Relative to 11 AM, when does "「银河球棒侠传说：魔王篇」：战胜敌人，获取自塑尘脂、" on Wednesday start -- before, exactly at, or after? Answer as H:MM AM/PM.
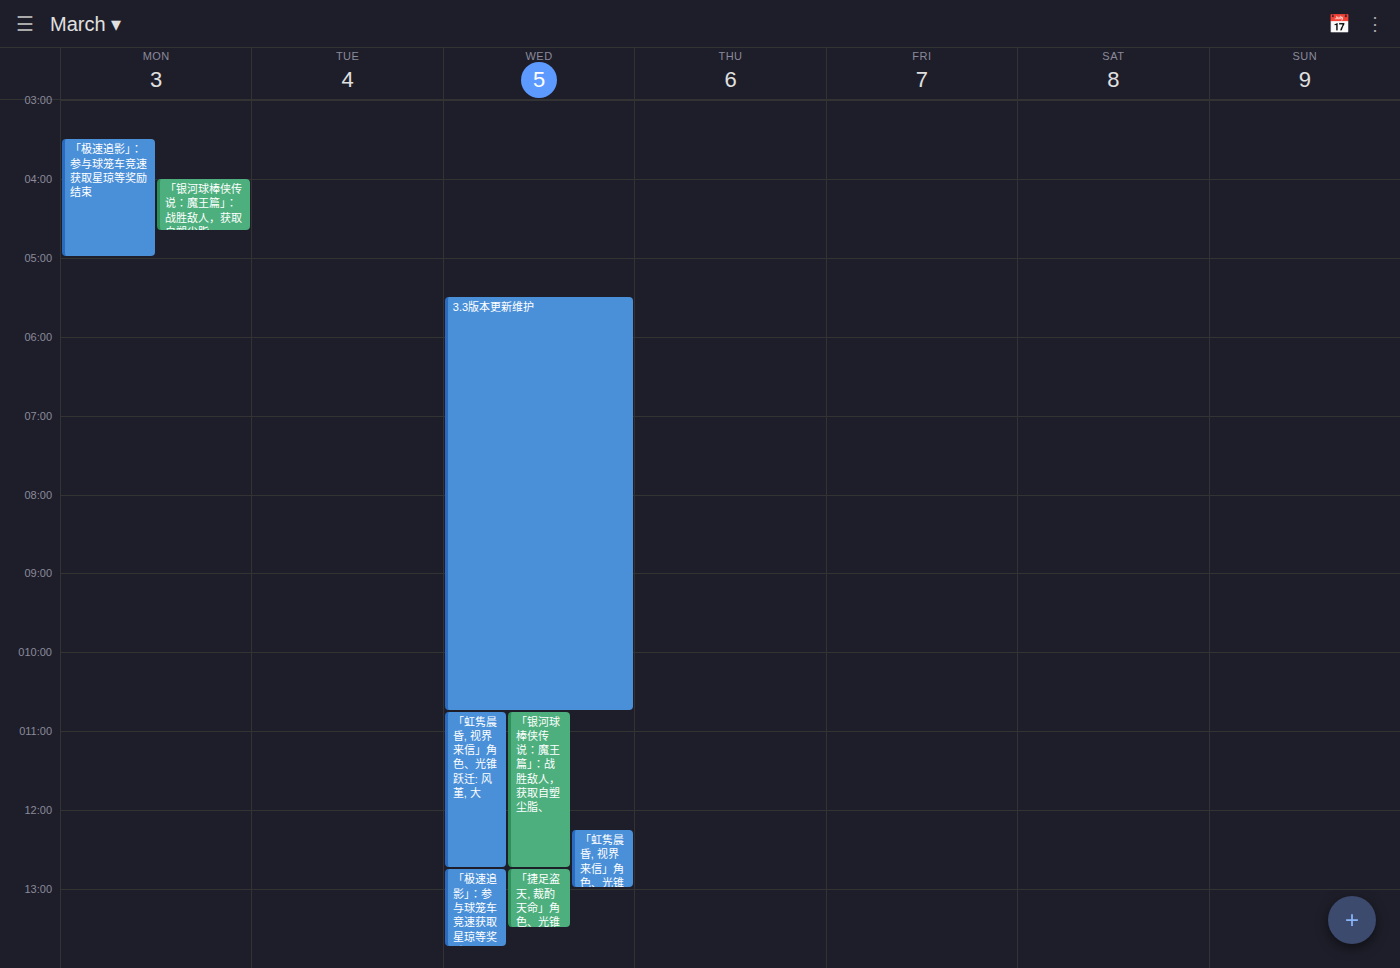
10:45 AM -- before 11 AM, 15 minutes above the 11 AM line.